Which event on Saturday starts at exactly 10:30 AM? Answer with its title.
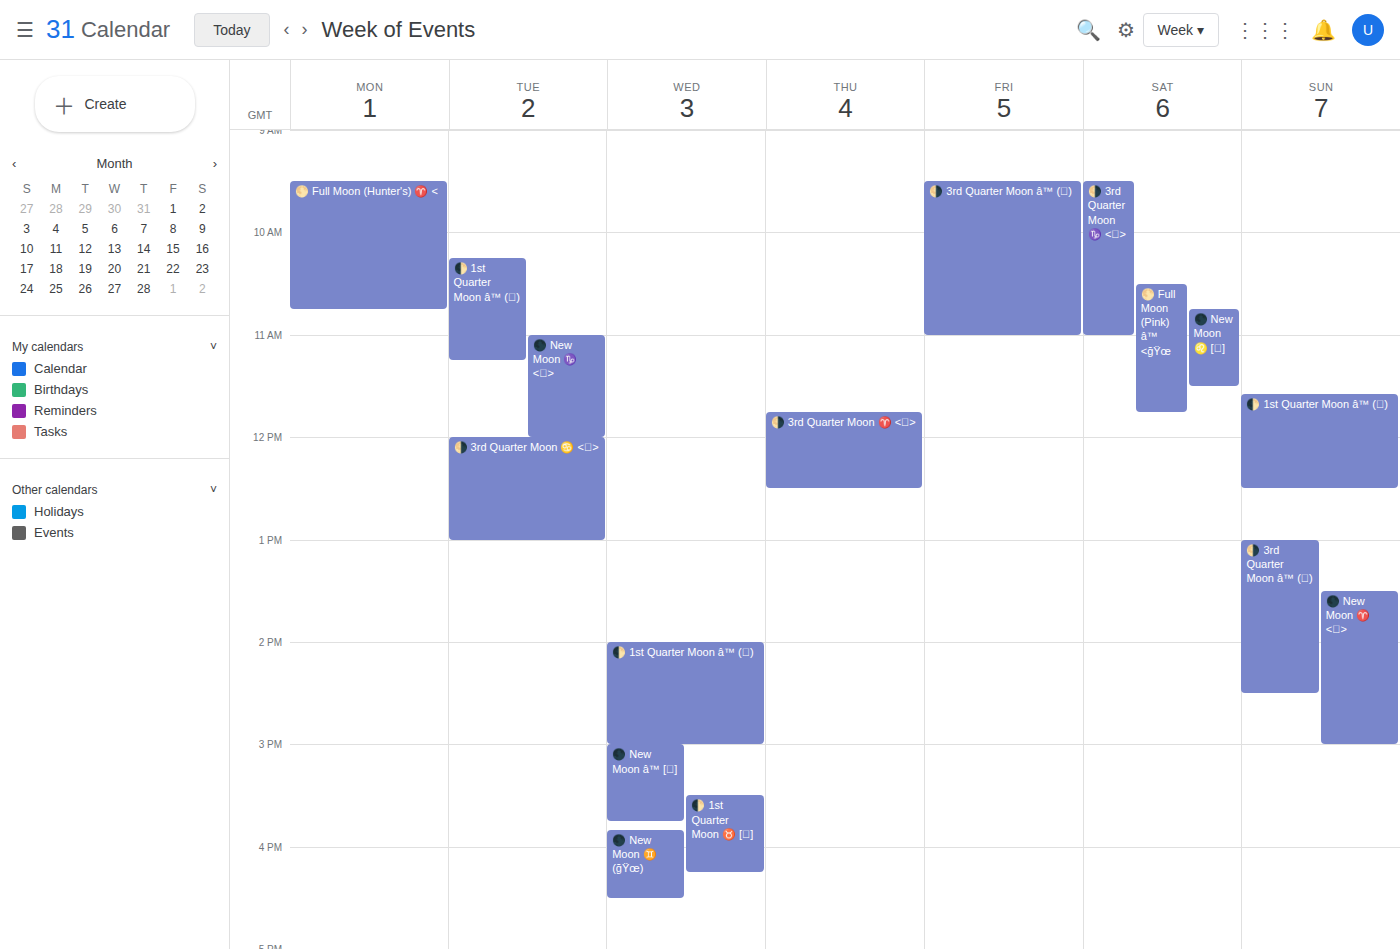
"🌕 Full Moon (Pink) â™ <ğŸœ"